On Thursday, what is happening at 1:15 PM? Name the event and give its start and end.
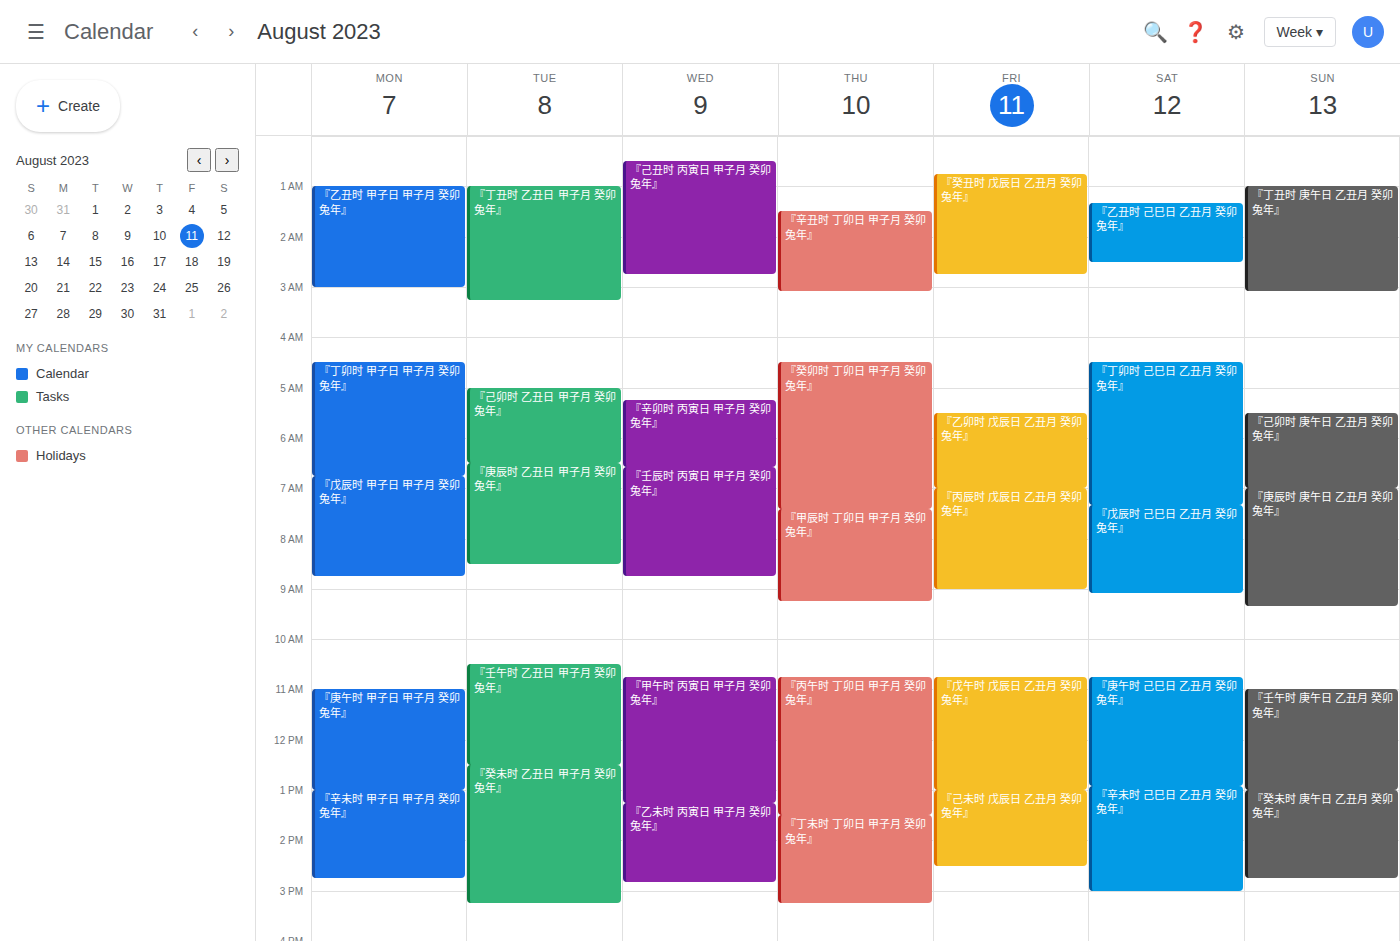
"『丙午时 丁卯日 甲子月 癸卯兔年』", 10:45 AM to 1:30 PM